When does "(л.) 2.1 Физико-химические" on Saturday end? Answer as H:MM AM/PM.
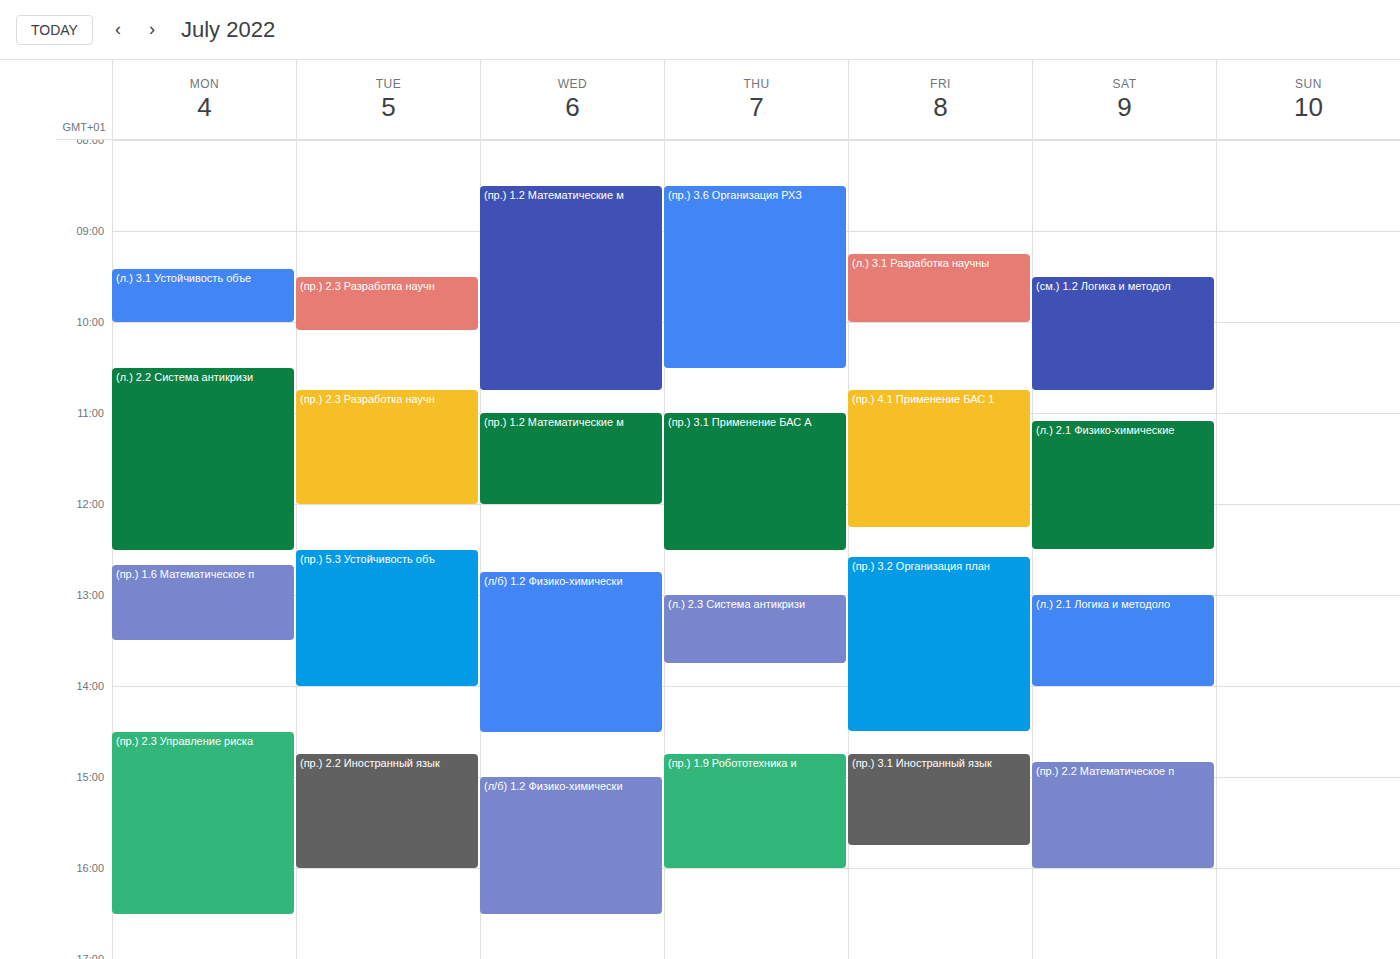
12:30 PM